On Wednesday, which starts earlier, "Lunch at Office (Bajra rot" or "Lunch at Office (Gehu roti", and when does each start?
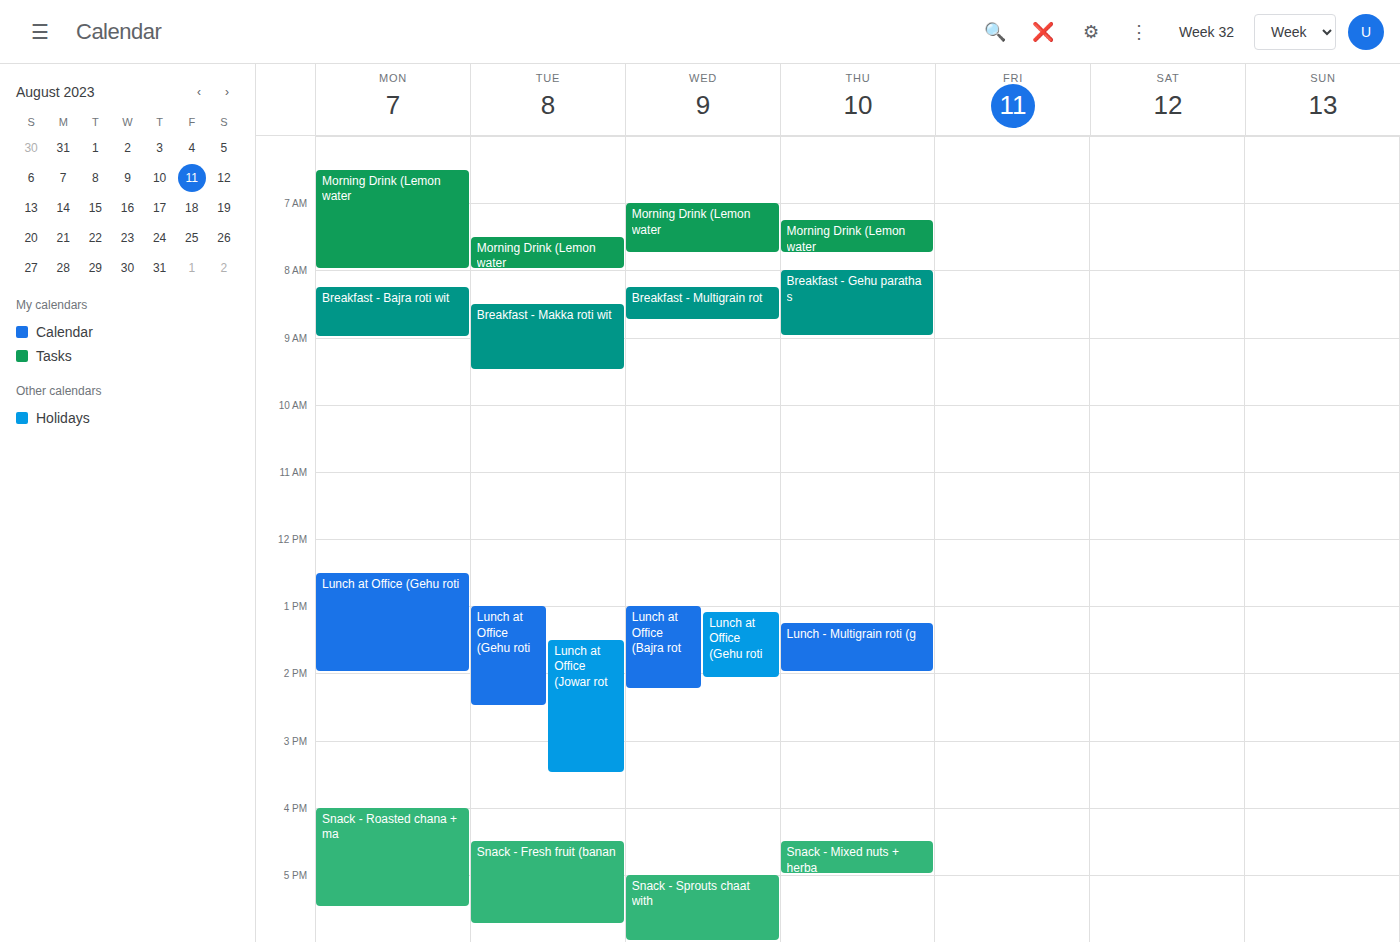
"Lunch at Office (Bajra rot" 1:00 PM; "Lunch at Office (Gehu roti" 1:05 PM.